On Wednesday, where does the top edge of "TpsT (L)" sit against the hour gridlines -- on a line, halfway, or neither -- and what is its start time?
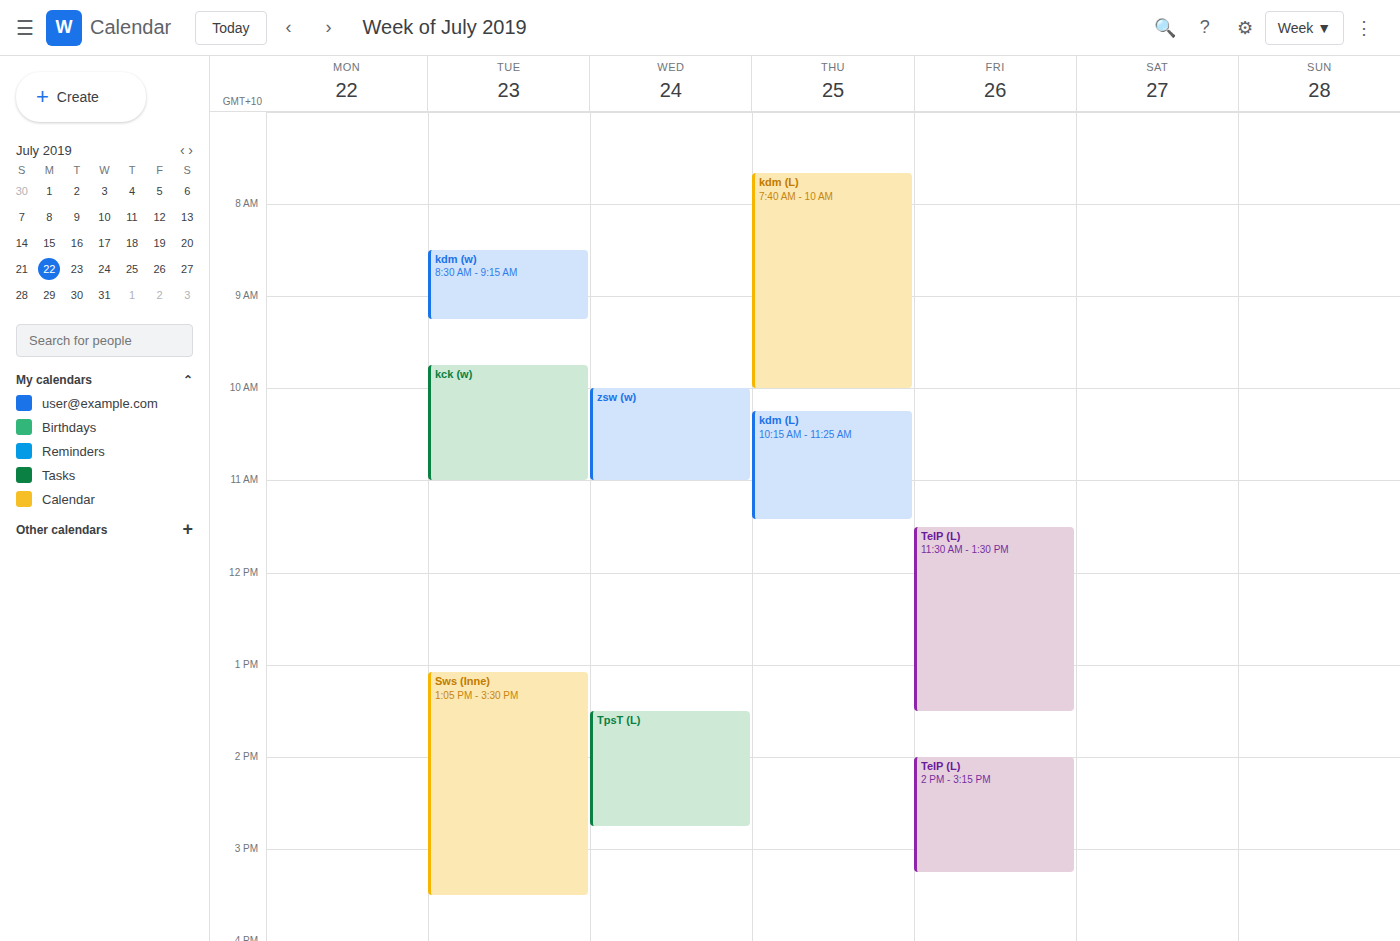
1:30 PM -- halfway between the 1 PM and 2 PM lines.